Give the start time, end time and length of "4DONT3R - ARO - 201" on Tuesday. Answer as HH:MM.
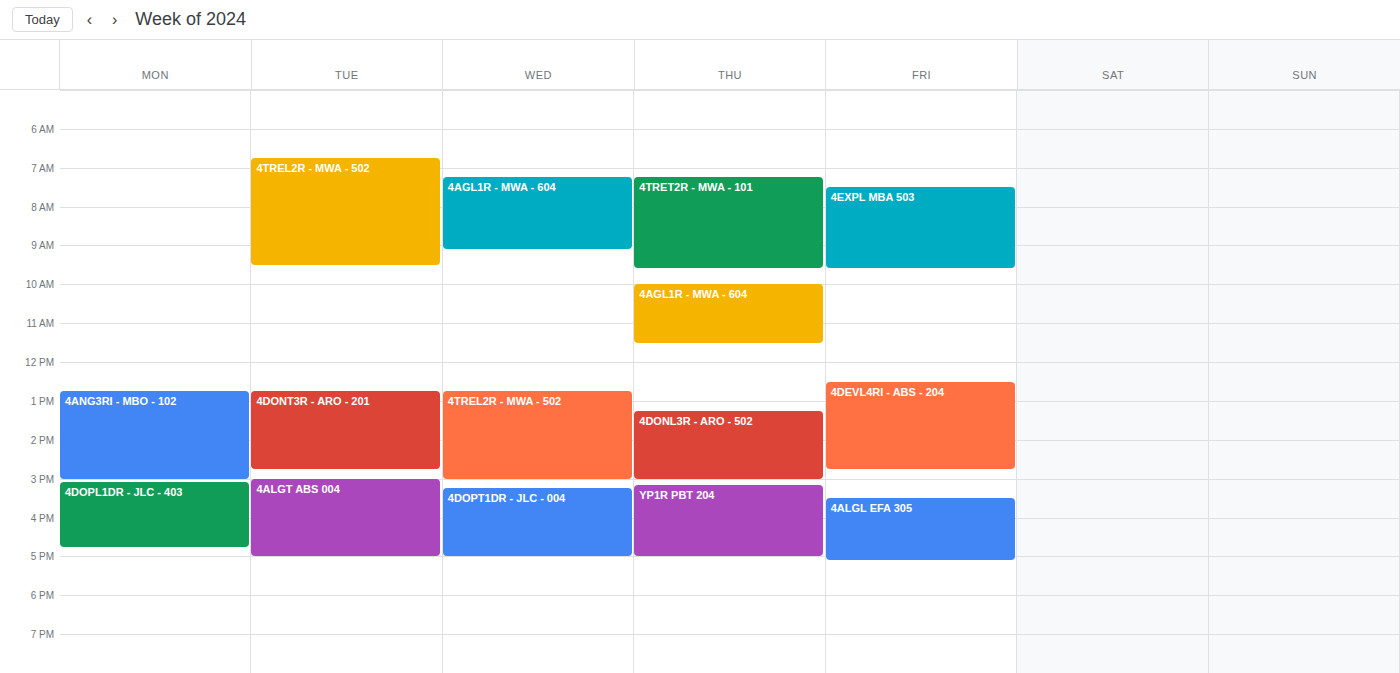
12:45 to 14:45, 2 hours